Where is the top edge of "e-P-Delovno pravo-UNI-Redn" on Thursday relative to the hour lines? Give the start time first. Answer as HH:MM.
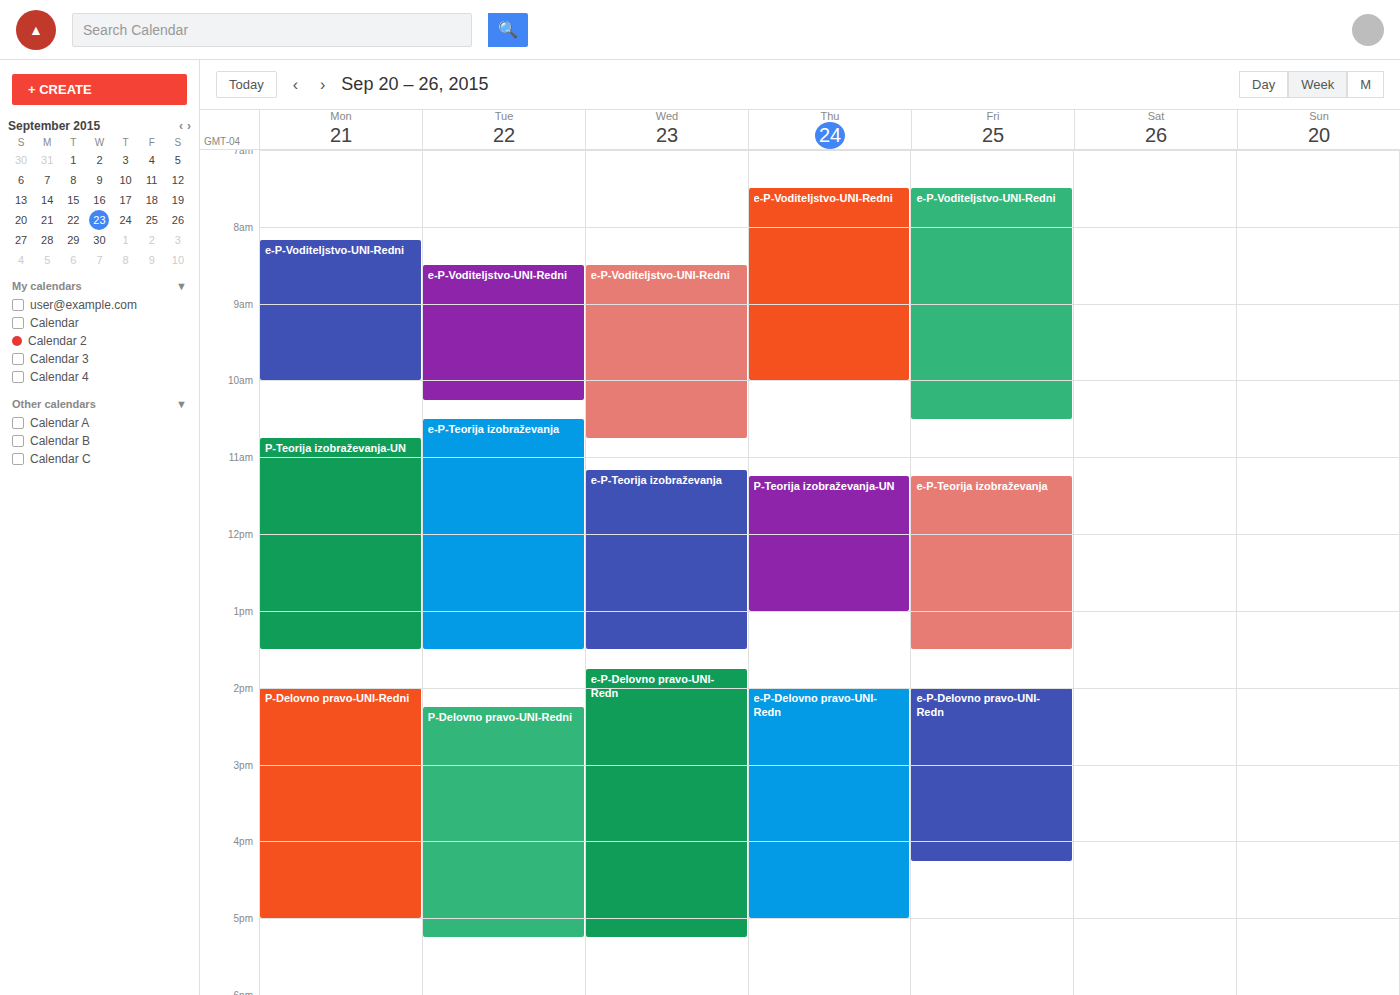
14:00 -- exactly on the 14:00 line.